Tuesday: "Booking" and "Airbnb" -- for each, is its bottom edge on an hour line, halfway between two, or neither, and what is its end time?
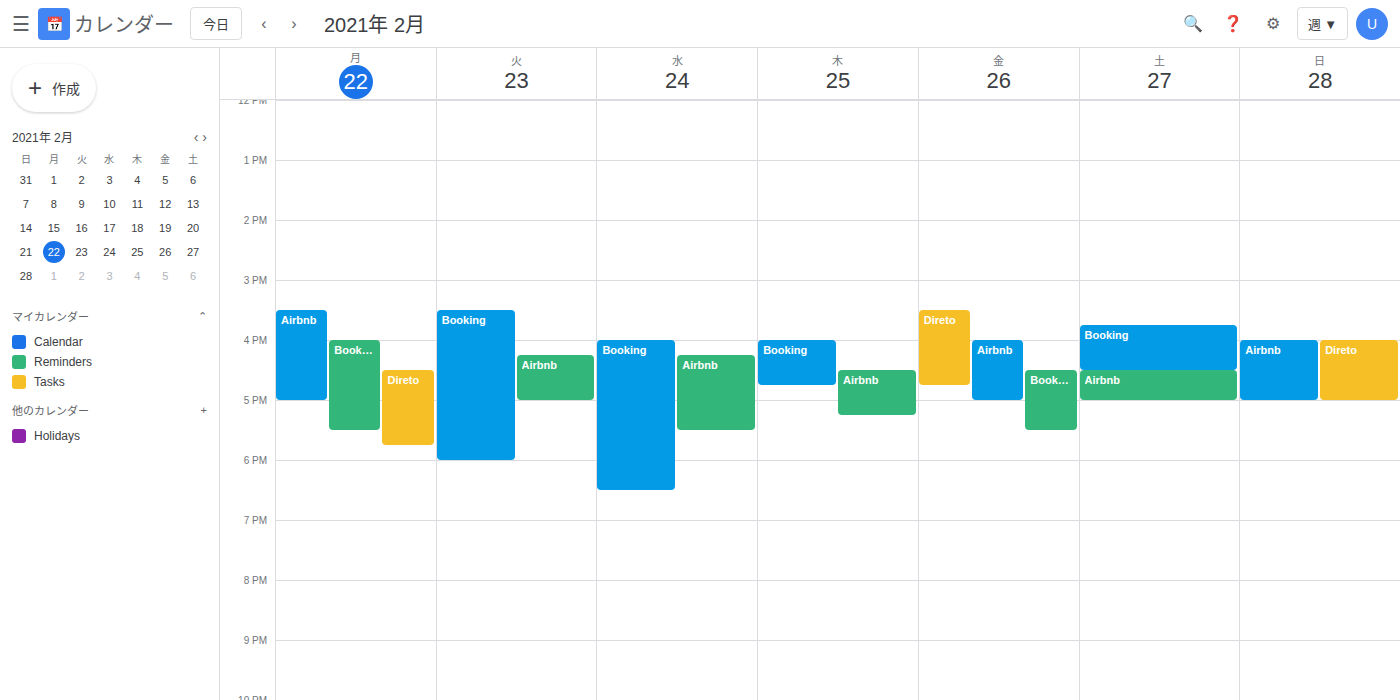
"Booking": 18:00, exactly on the 18:00 line. "Airbnb": 17:00, exactly on the 17:00 line.